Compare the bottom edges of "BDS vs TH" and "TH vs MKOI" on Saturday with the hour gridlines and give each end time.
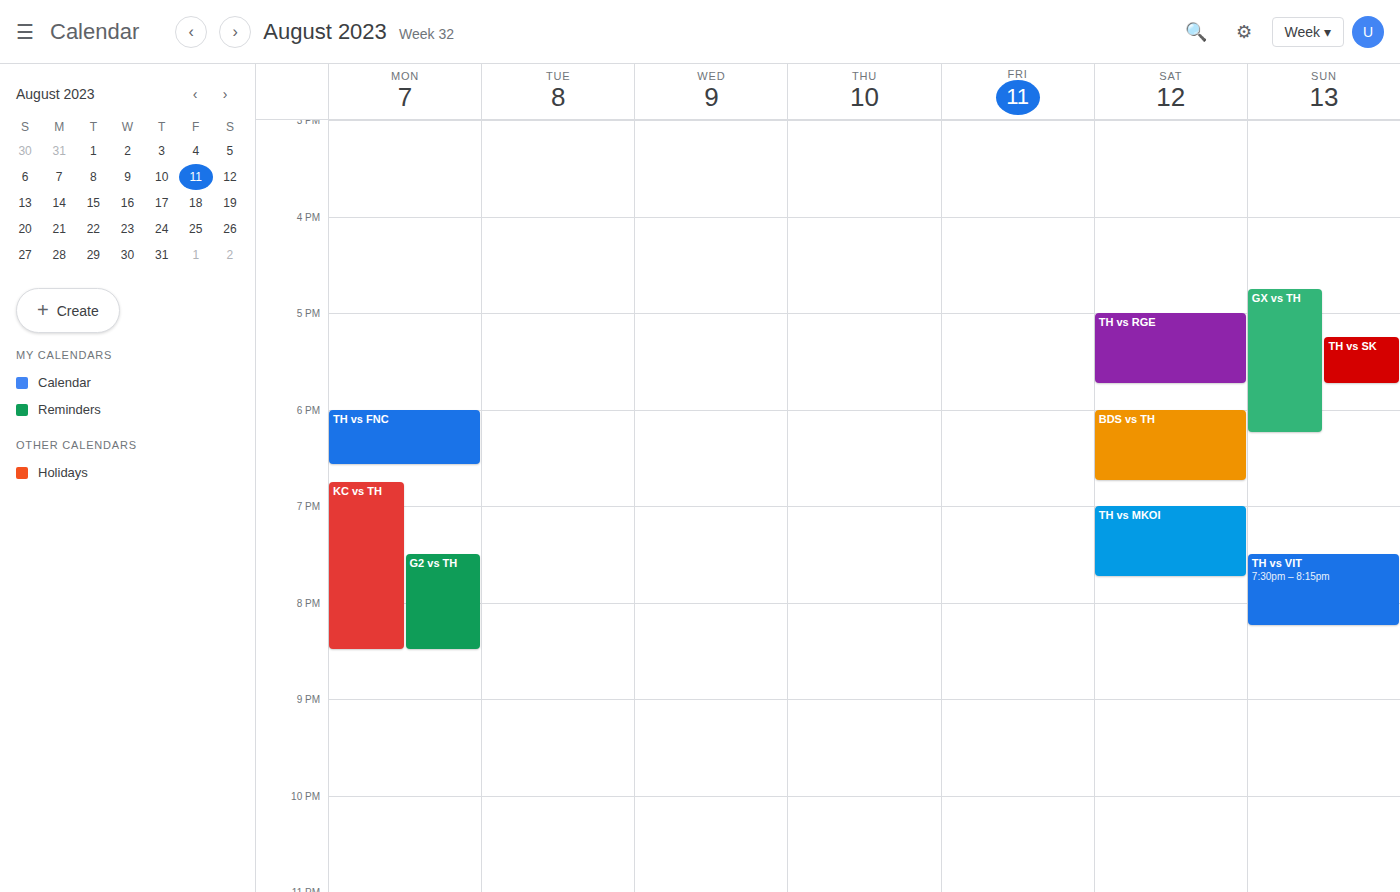
"BDS vs TH": 6:45 PM, neither: three quarters of the way from the 6 PM line to the 7 PM line. "TH vs MKOI": 7:45 PM, neither: three quarters of the way from the 7 PM line to the 8 PM line.